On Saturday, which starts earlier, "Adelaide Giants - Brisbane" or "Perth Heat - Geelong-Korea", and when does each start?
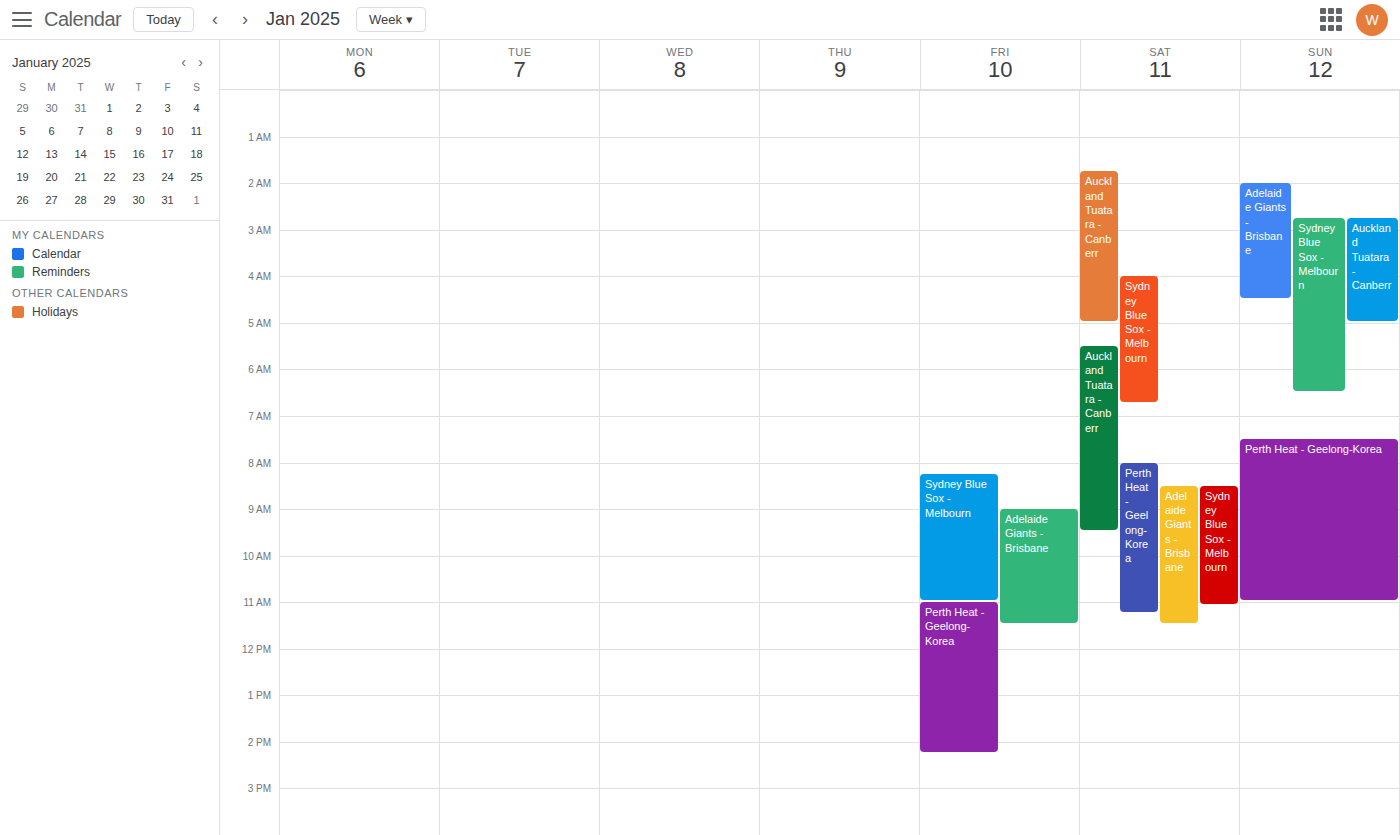
"Perth Heat - Geelong-Korea" 8:00 AM; "Adelaide Giants - Brisbane" 8:30 AM.